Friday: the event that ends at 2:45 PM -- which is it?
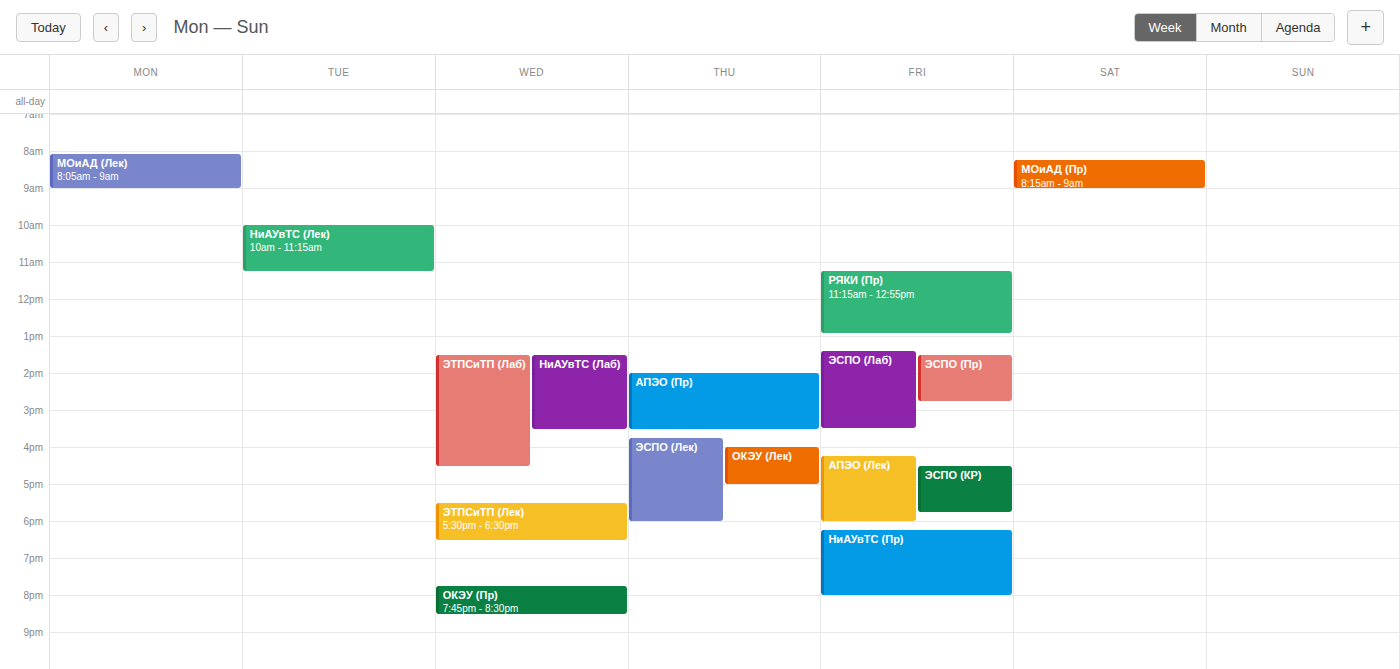
"ЭСПО (Пр)"